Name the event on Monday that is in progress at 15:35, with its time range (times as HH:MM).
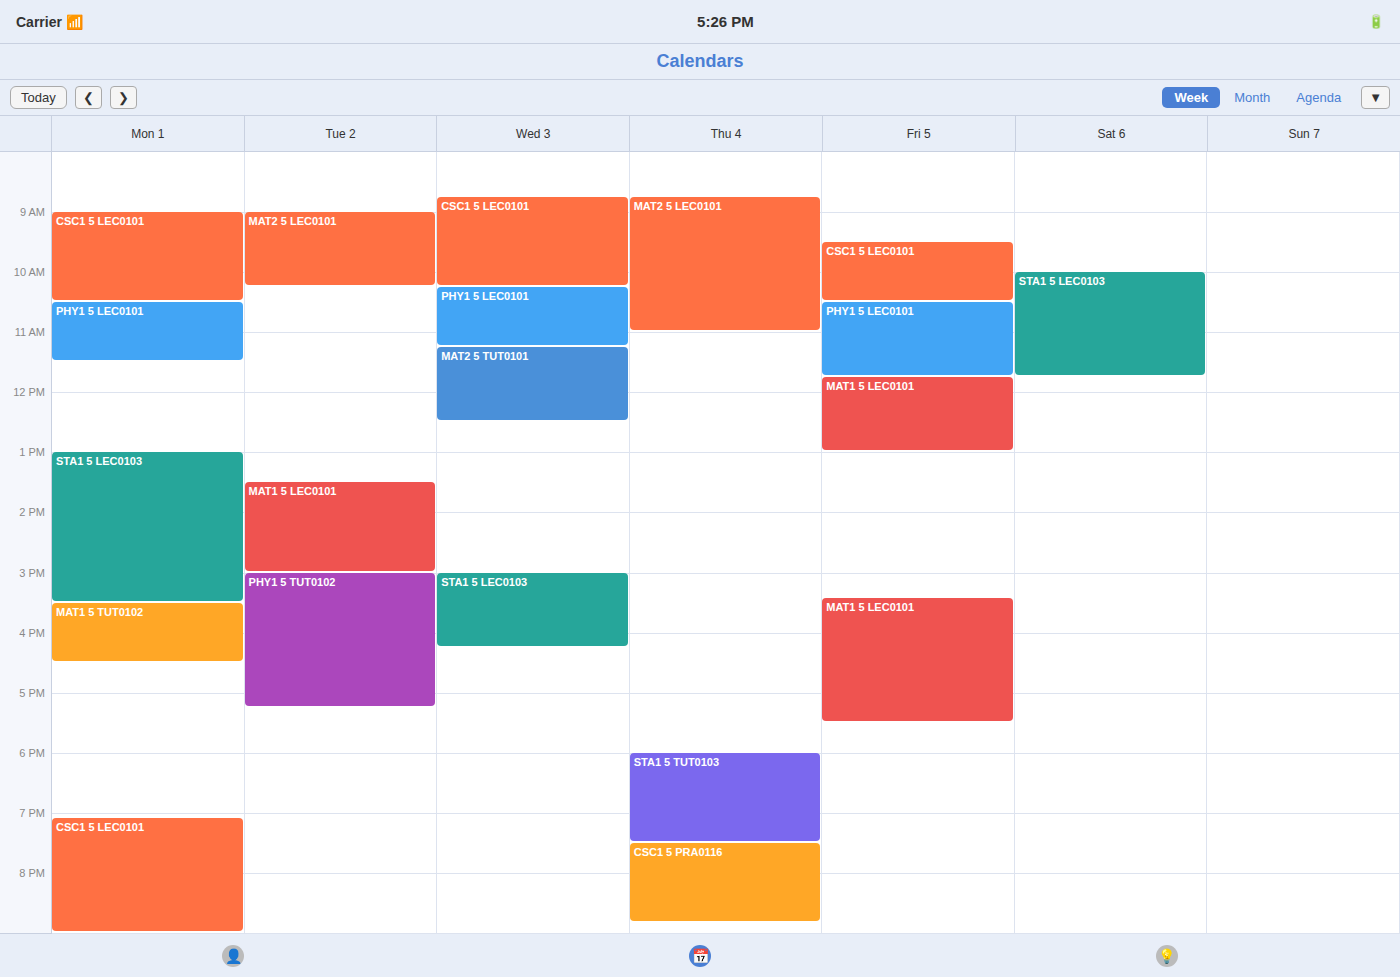
"MAT1 5 TUT0102", 15:30 to 16:30